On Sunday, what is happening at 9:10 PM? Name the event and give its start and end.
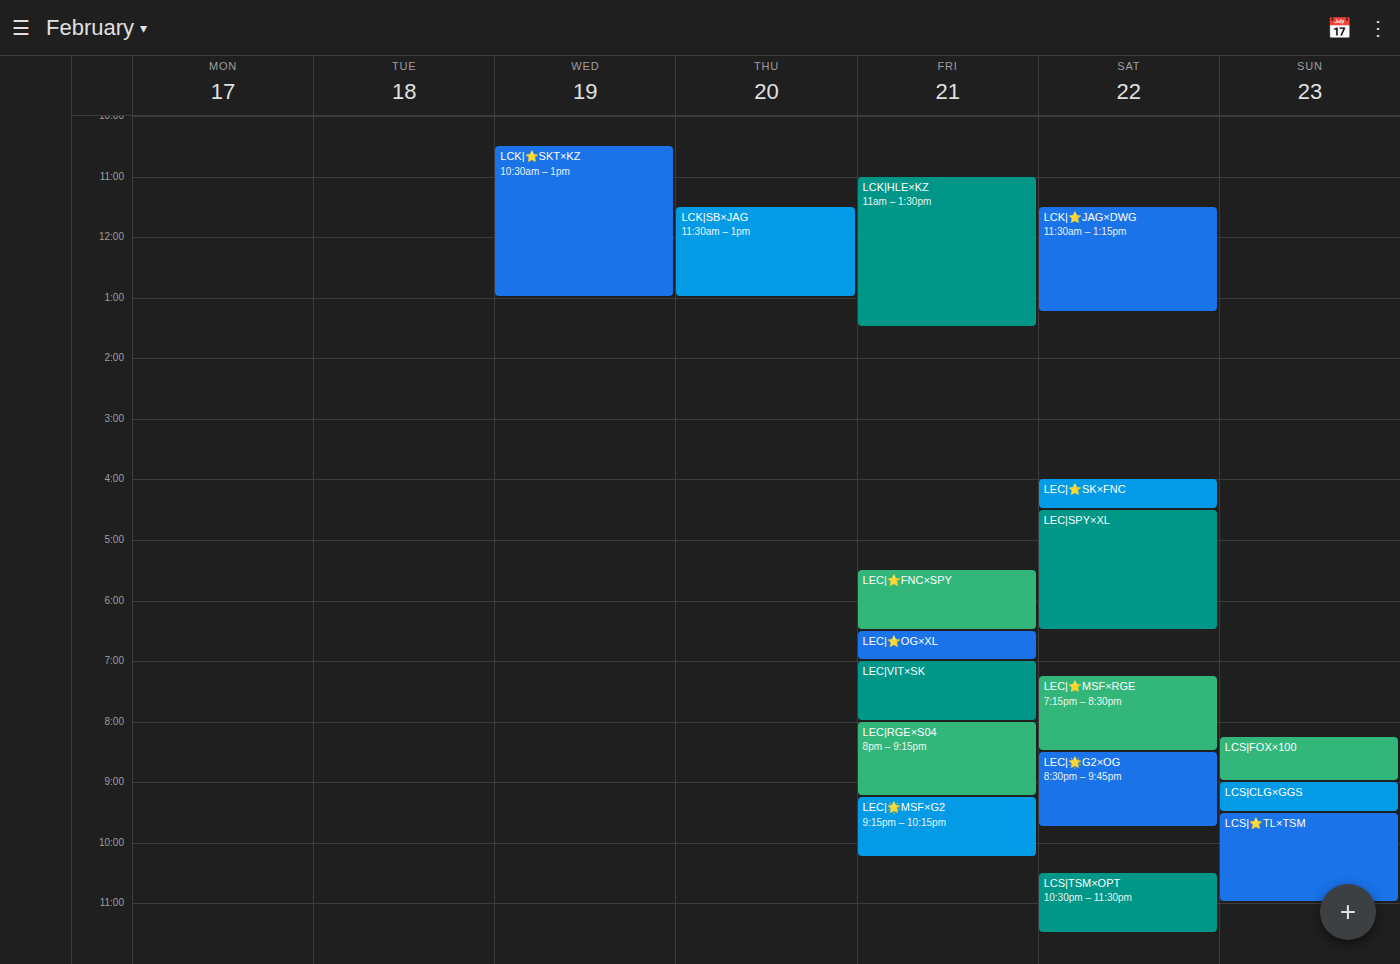
"LCS|CLG×GGS", 9:00 PM to 9:30 PM